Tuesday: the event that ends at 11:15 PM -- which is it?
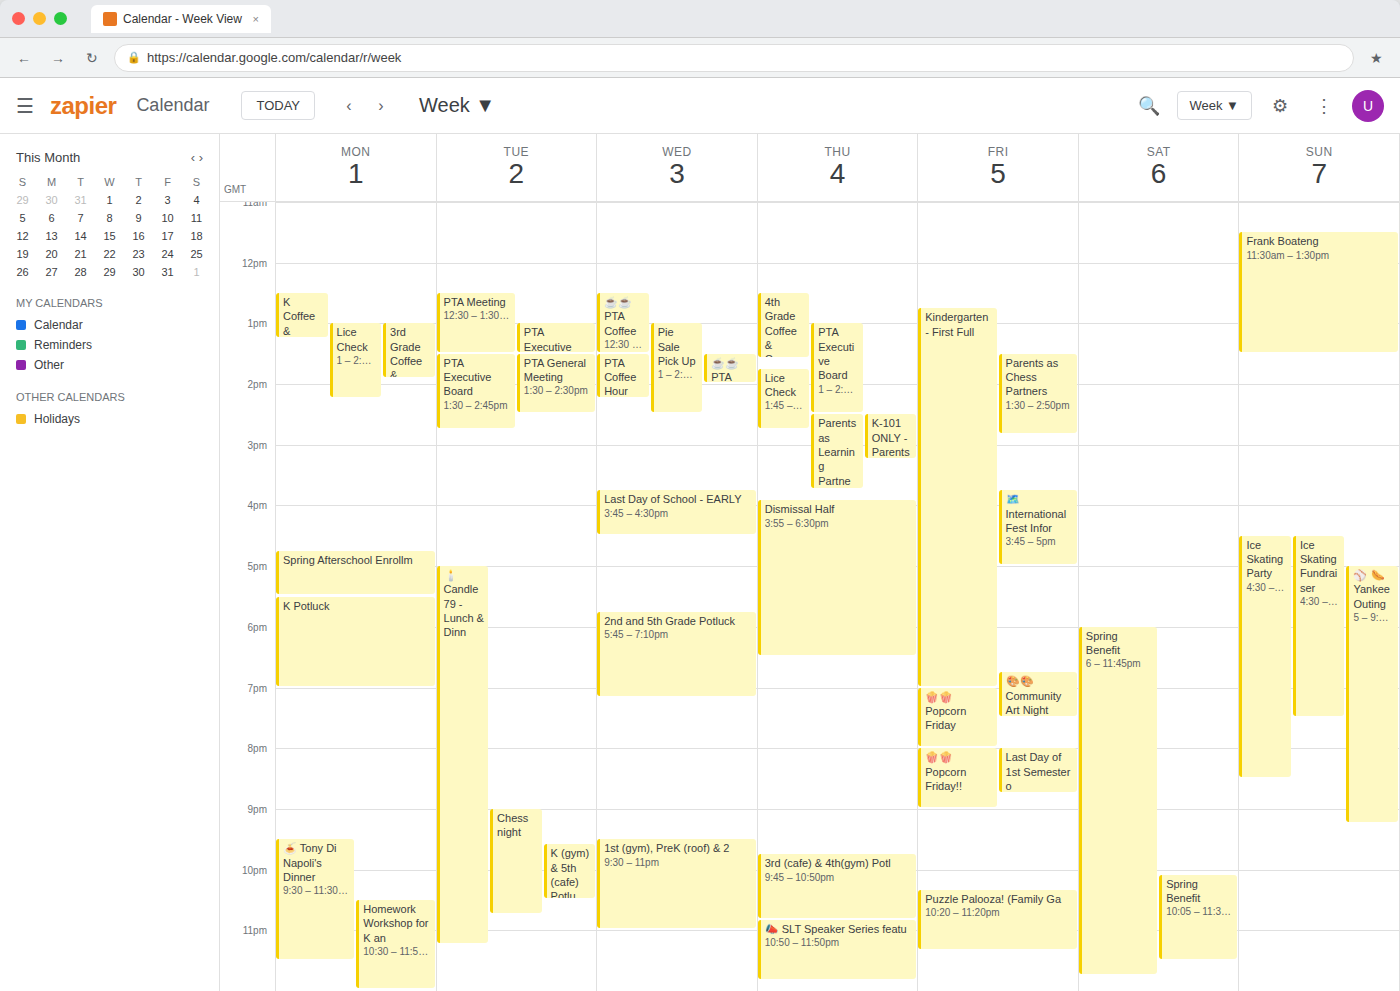
"🕯 Candle 79 - Lunch & Dinn"